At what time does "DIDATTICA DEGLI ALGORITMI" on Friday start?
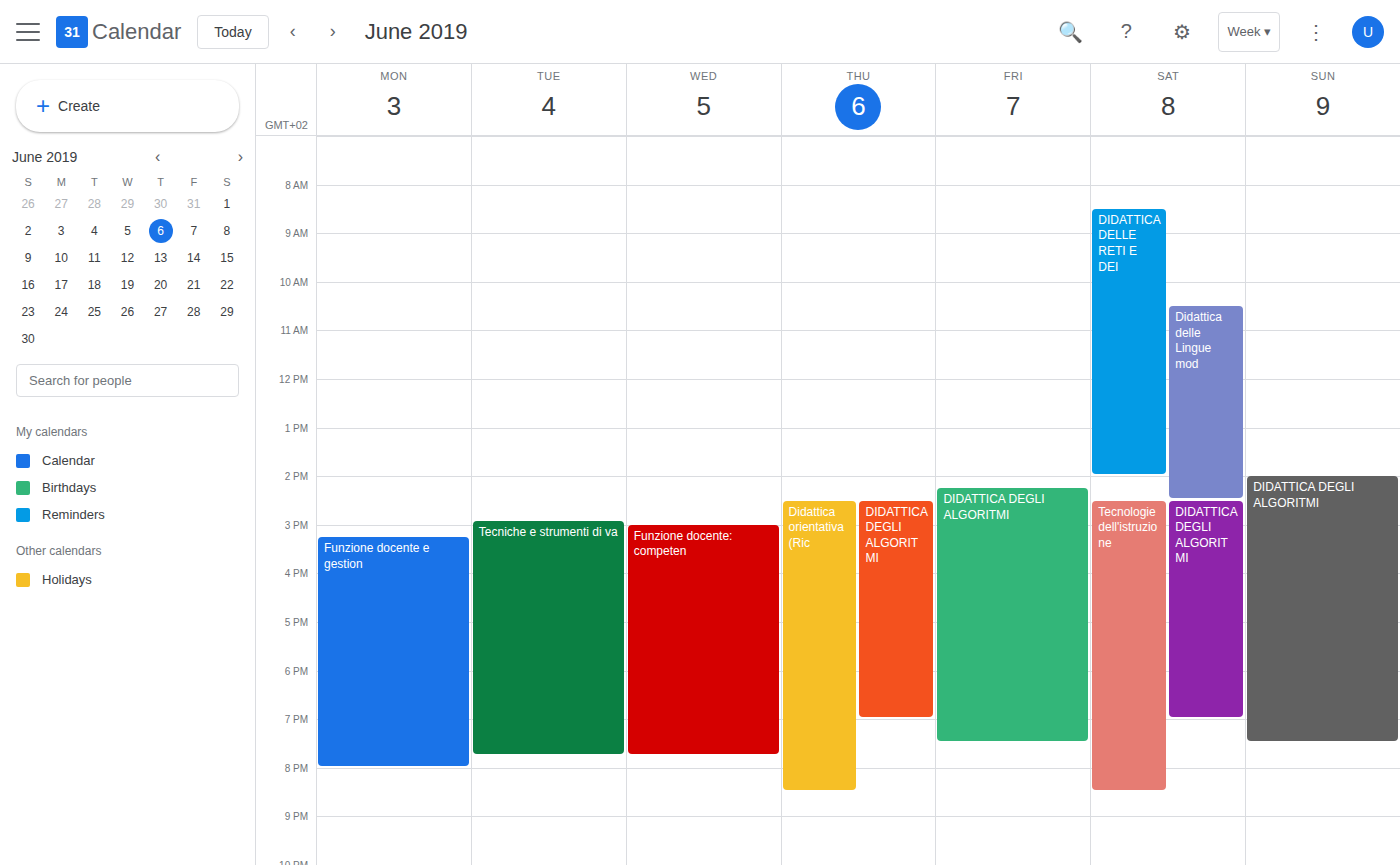
2:15 PM